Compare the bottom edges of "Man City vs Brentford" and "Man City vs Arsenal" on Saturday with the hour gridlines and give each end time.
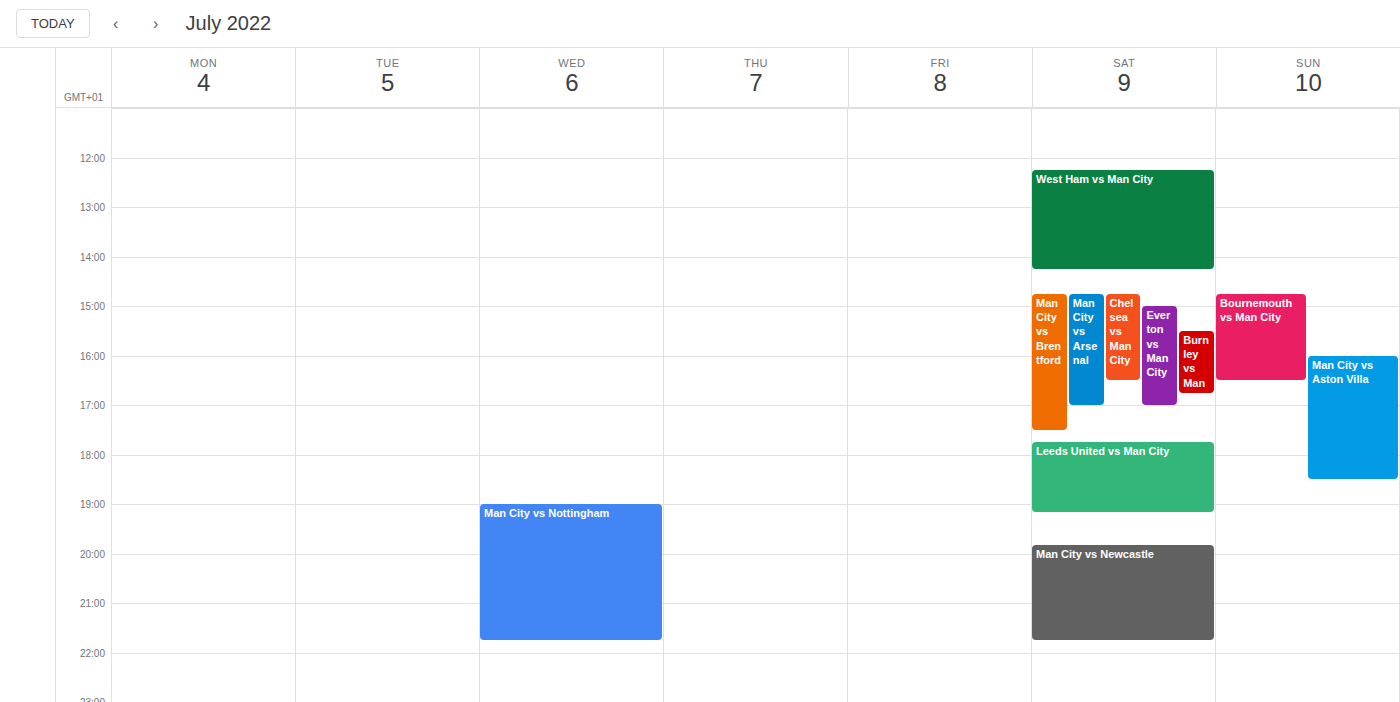
"Man City vs Brentford": 5:30 PM, halfway between the 5 PM and 6 PM lines. "Man City vs Arsenal": 5:00 PM, exactly on the 5 PM line.